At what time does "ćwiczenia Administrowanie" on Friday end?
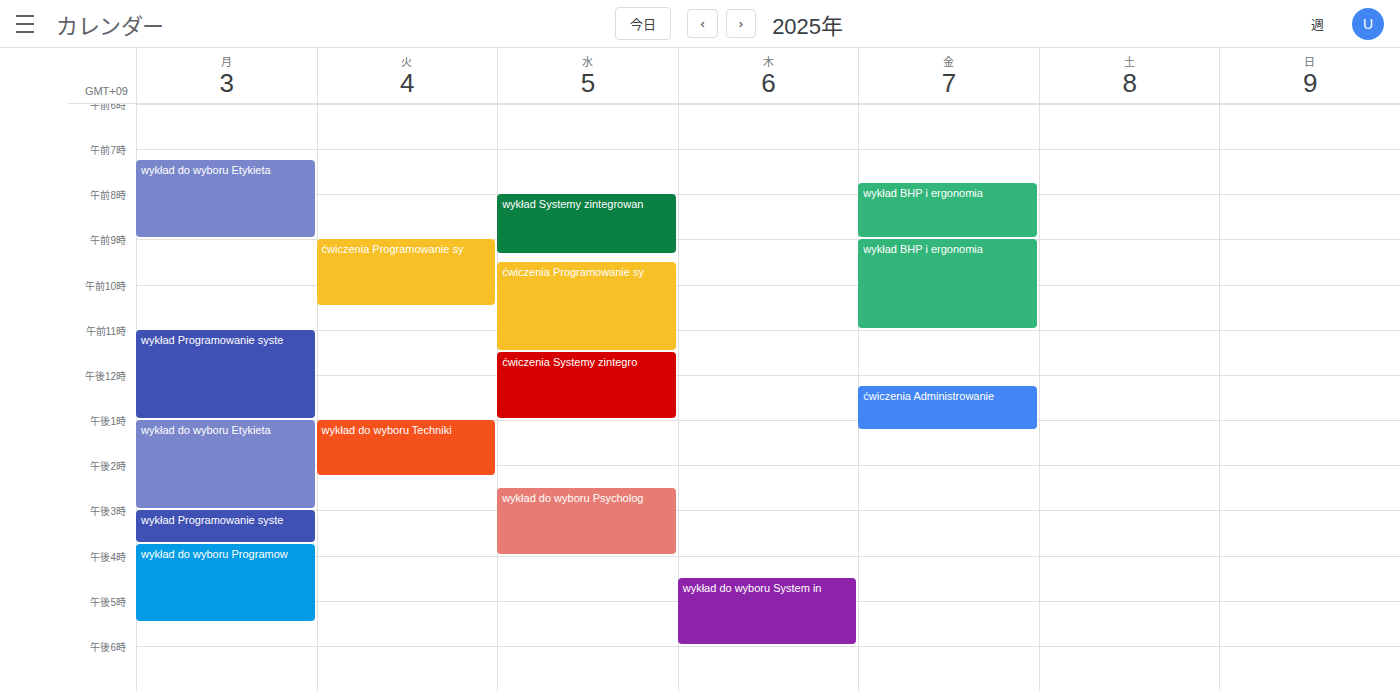
1:15 PM